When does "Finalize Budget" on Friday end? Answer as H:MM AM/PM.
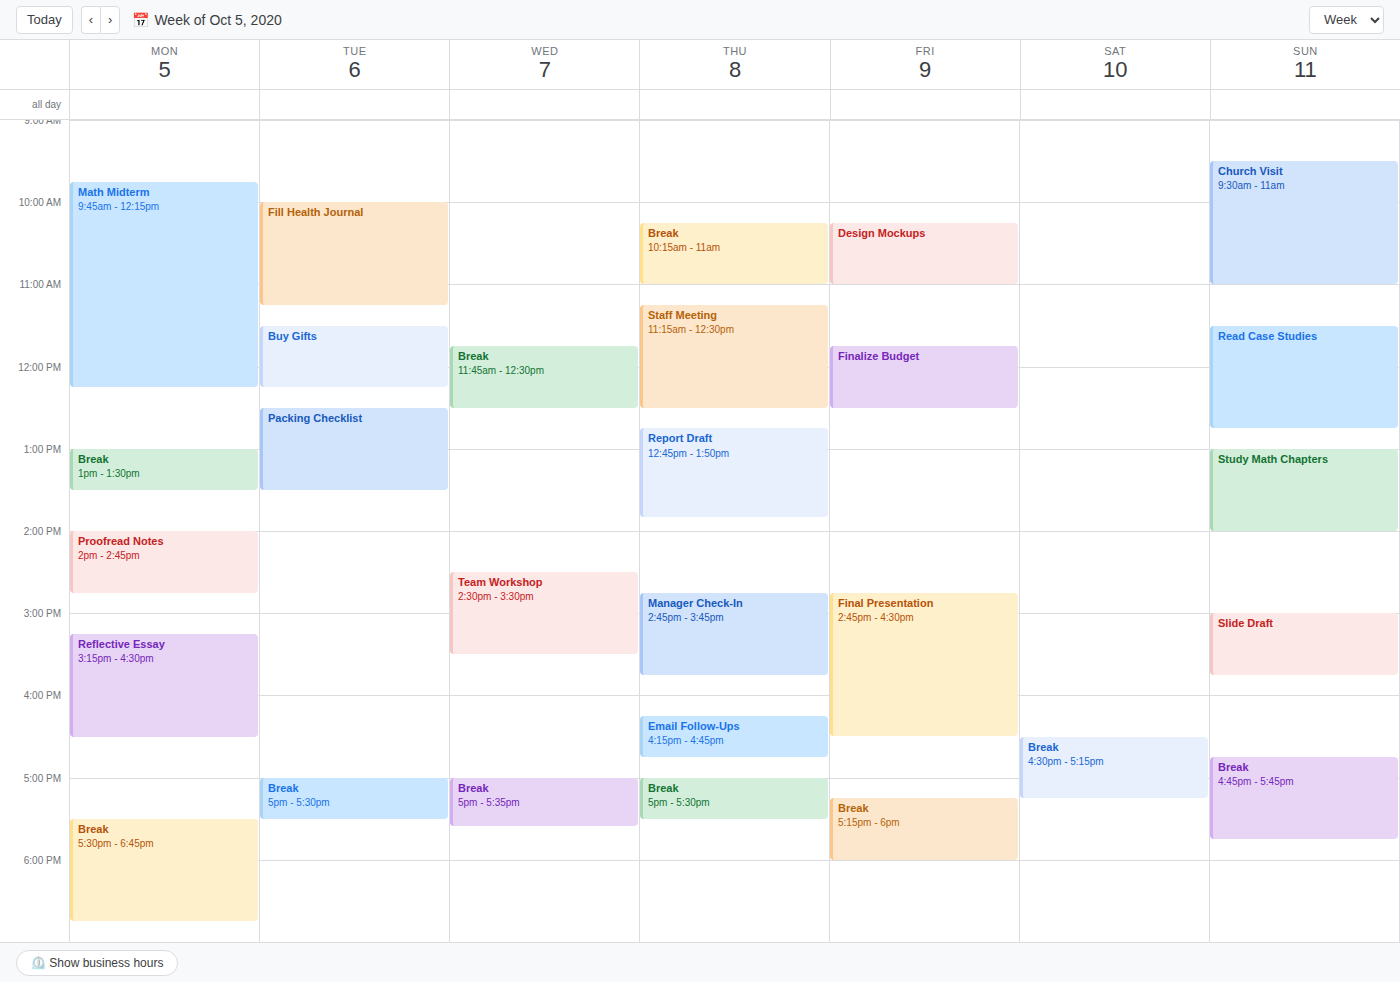
12:30 PM